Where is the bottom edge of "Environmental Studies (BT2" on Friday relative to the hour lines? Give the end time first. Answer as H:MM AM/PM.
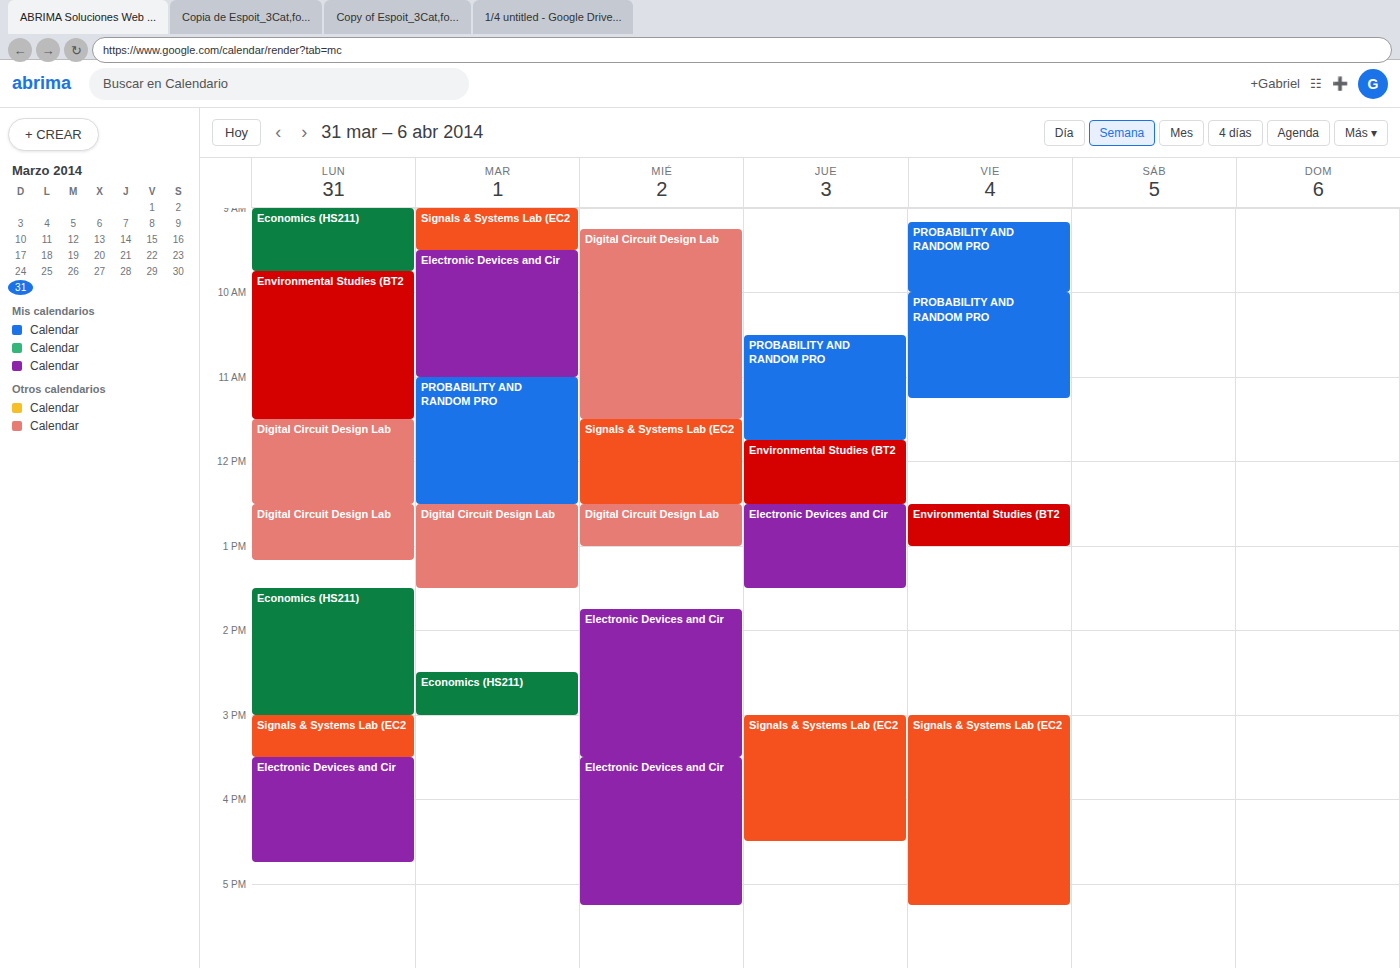
1:00 PM -- exactly on the 1 PM line.